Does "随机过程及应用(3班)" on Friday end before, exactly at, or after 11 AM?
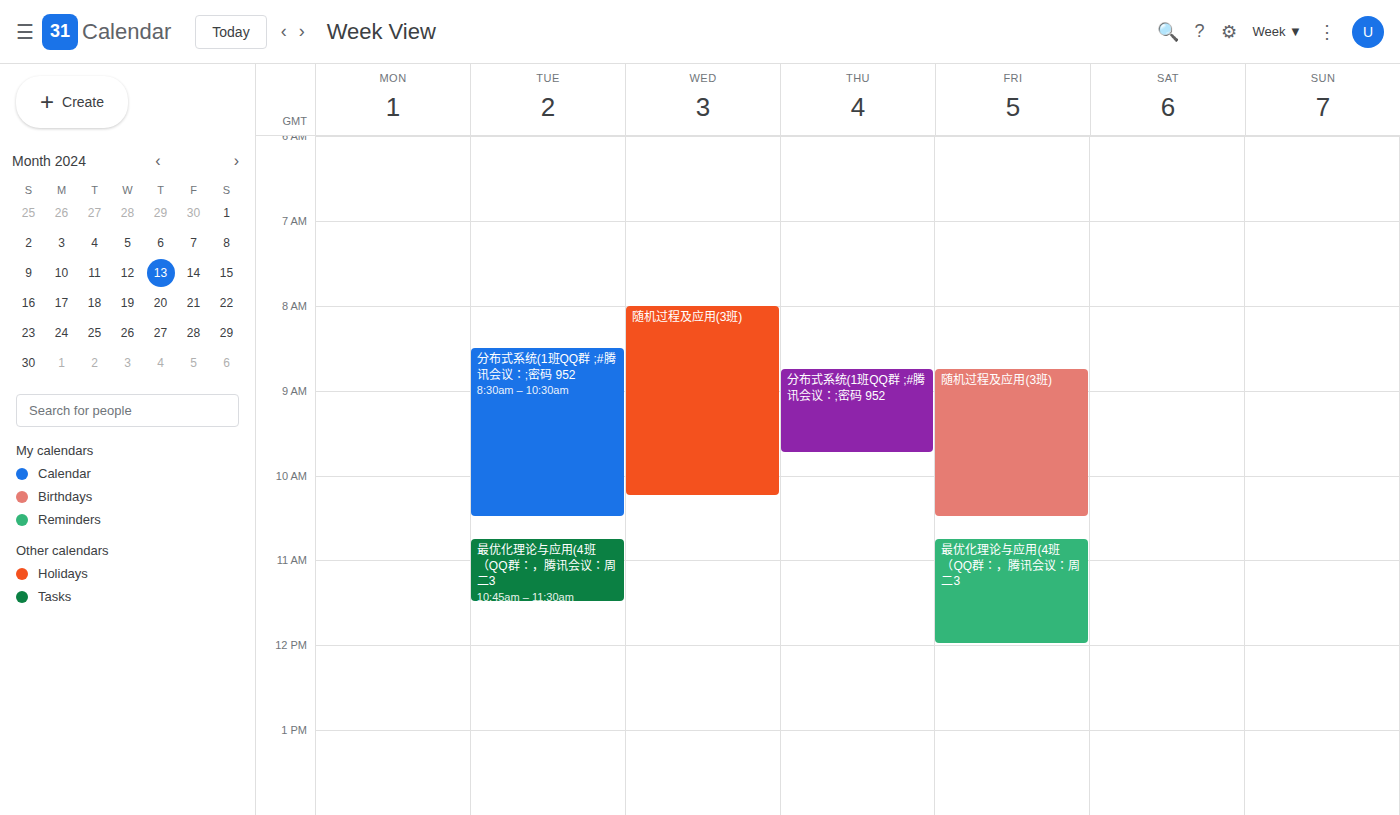
10:30 AM -- before 11 AM, 30 minutes above the 11 AM line.